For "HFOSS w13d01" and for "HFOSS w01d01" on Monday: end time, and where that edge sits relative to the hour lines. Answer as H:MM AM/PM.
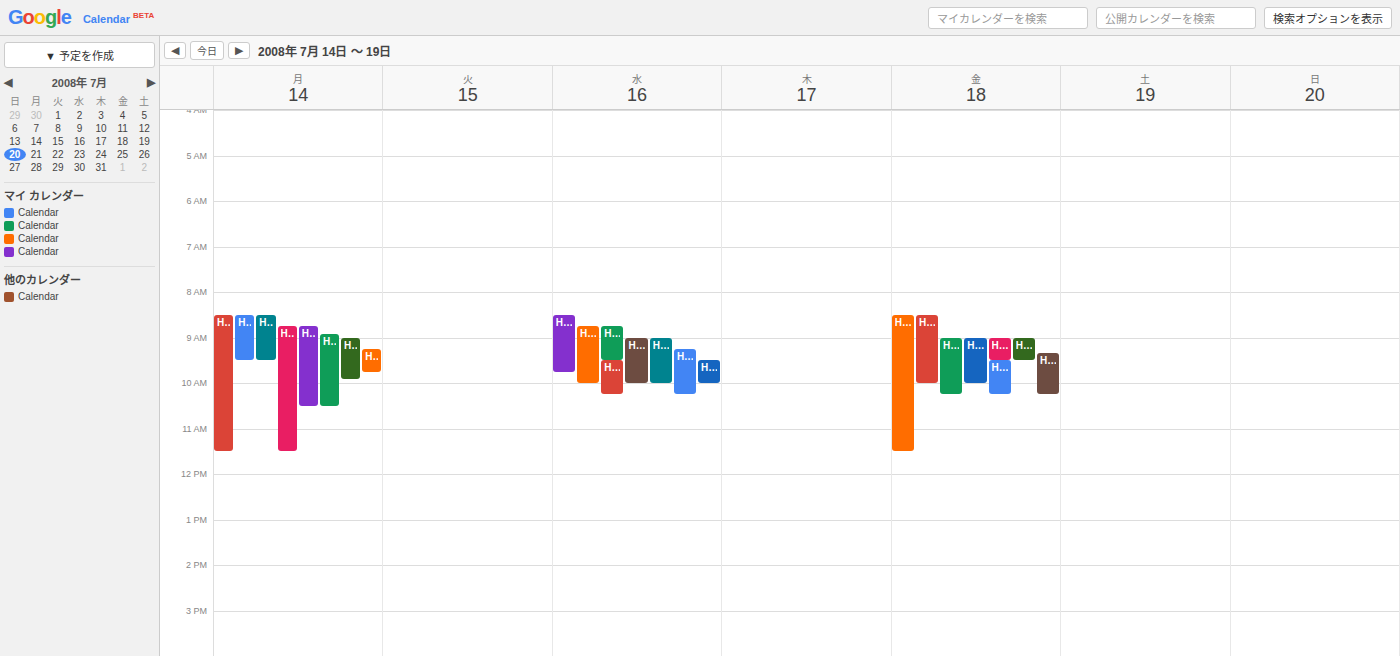
"HFOSS w13d01": 11:30 AM, halfway between the 11 AM and 12 PM lines. "HFOSS w01d01": 9:30 AM, halfway between the 9 AM and 10 AM lines.